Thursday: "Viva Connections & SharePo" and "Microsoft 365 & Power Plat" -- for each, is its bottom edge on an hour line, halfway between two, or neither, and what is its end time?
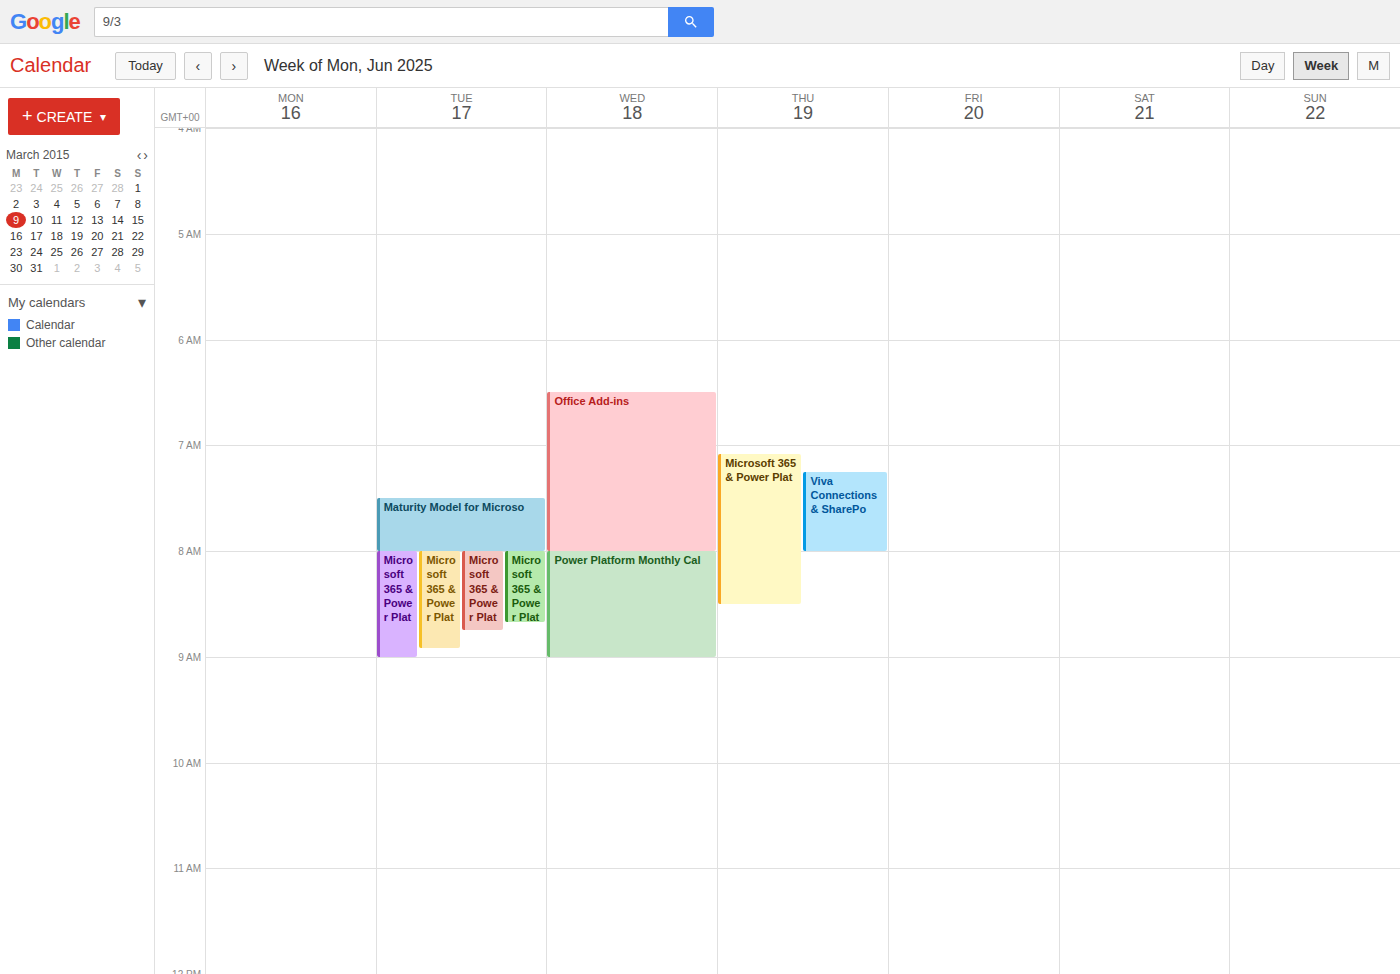
"Viva Connections & SharePo": 08:00, exactly on the 08:00 line. "Microsoft 365 & Power Plat": 08:30, halfway between the 08:00 and 09:00 lines.